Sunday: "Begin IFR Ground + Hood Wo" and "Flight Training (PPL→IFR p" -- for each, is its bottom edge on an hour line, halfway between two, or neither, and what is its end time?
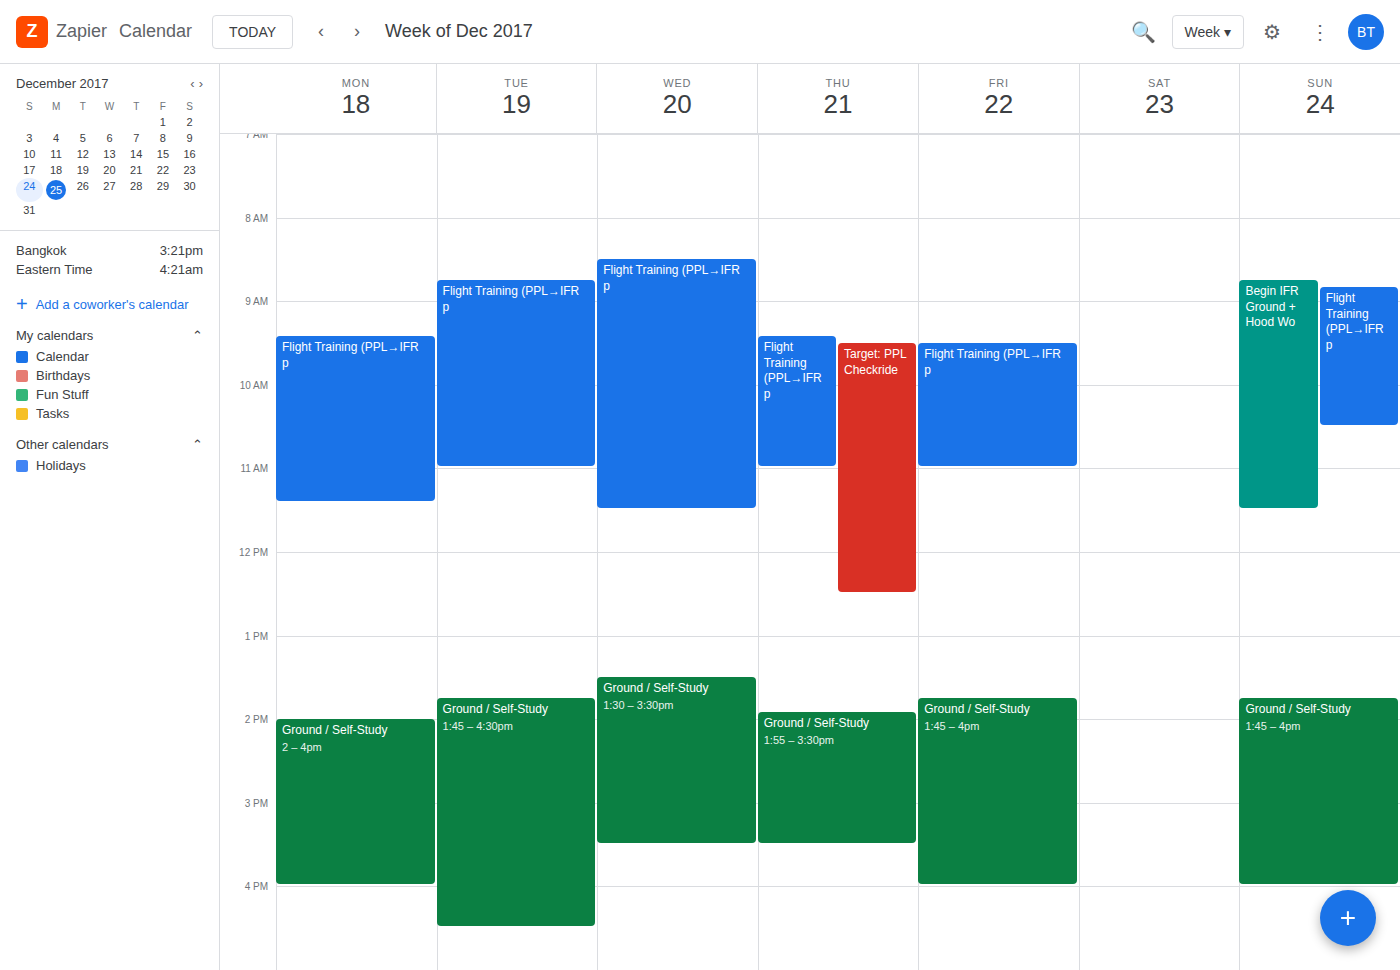
"Begin IFR Ground + Hood Wo": 11:30 AM, halfway between the 11 AM and 12 PM lines. "Flight Training (PPL→IFR p": 10:30 AM, halfway between the 10 AM and 11 AM lines.